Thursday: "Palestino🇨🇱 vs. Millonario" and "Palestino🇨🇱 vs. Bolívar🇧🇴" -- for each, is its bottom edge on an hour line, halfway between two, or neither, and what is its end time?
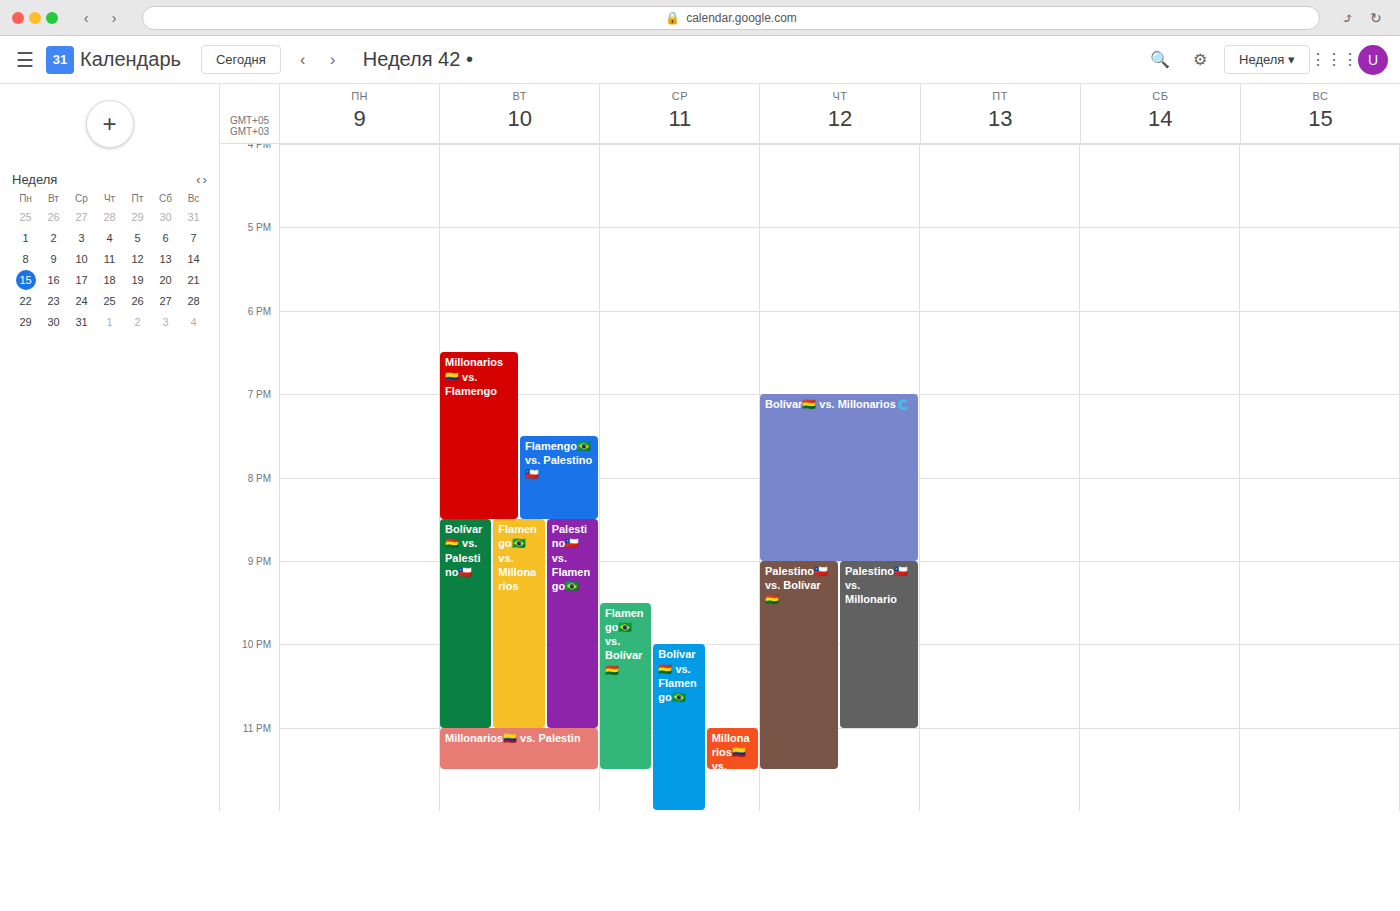
"Palestino🇨🇱 vs. Millonario": 11:00 PM, exactly on the 11 PM line. "Palestino🇨🇱 vs. Bolívar🇧🇴": 11:30 PM, halfway between the 11 PM and 12 AM lines.